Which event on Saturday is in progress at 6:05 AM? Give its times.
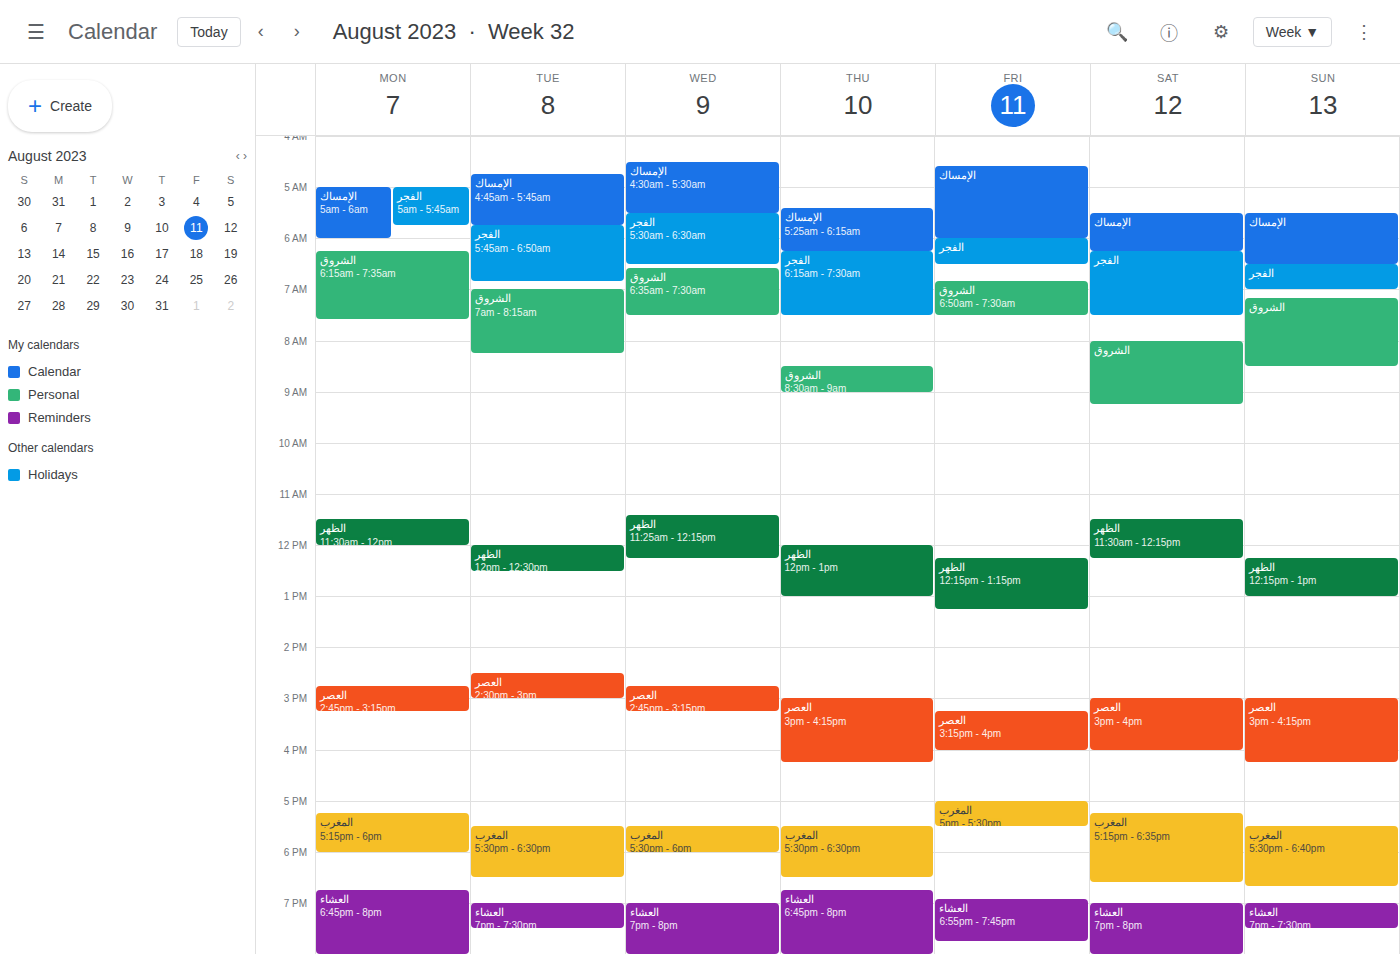
"الإمساك", 5:30 AM to 6:15 AM